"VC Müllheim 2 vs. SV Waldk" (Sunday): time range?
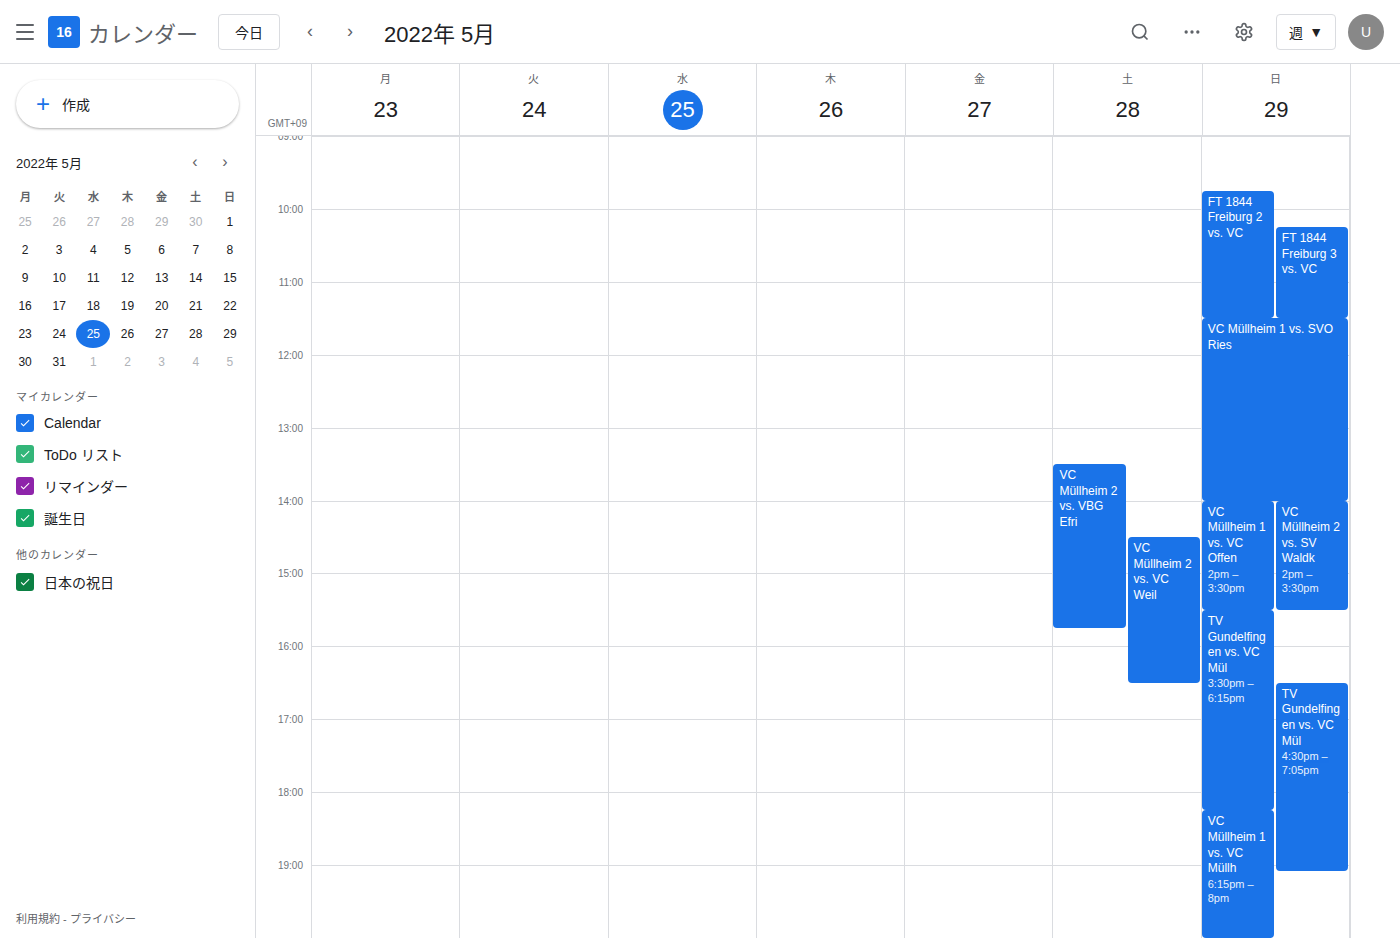
2:00 PM to 3:30 PM